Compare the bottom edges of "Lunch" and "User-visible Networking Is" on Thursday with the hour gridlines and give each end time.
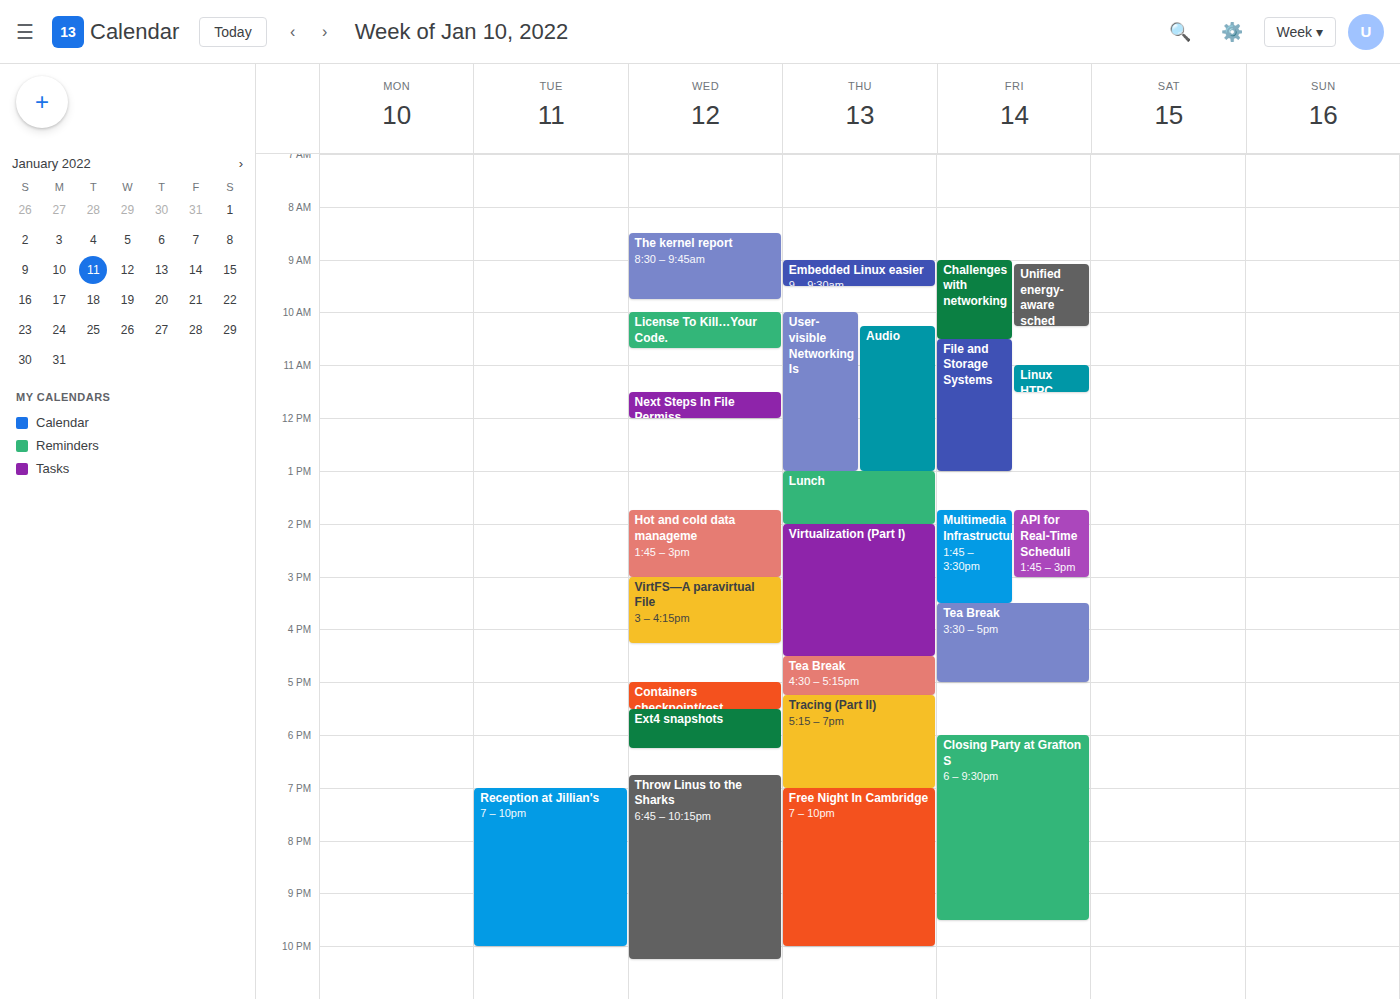
"Lunch": 2:00 PM, exactly on the 2 PM line. "User-visible Networking Is": 1:00 PM, exactly on the 1 PM line.